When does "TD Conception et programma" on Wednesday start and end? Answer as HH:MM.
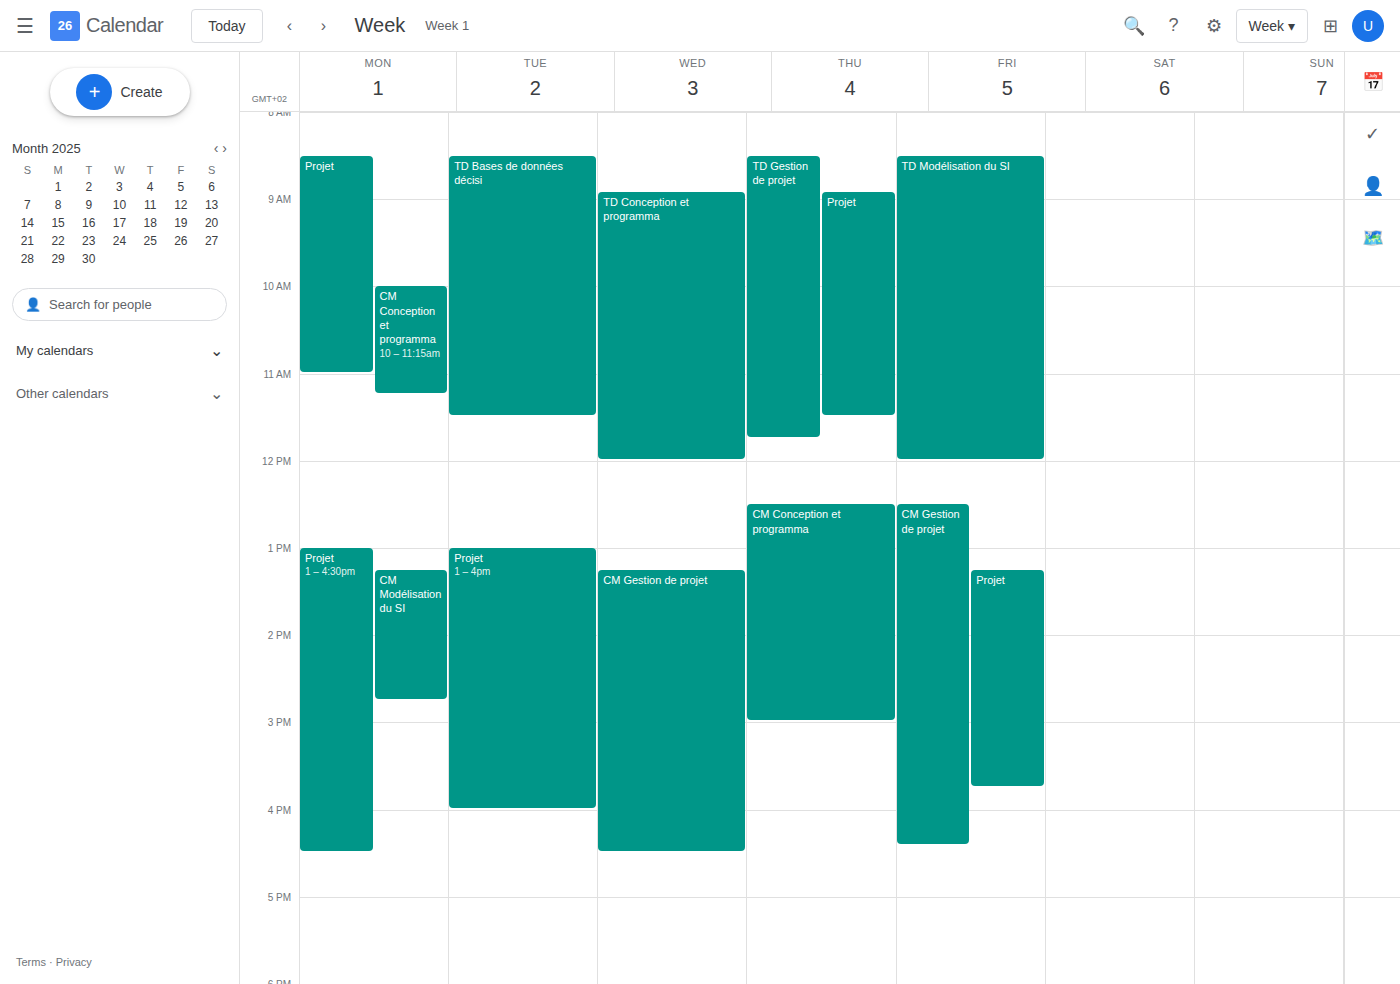
08:55 to 12:00